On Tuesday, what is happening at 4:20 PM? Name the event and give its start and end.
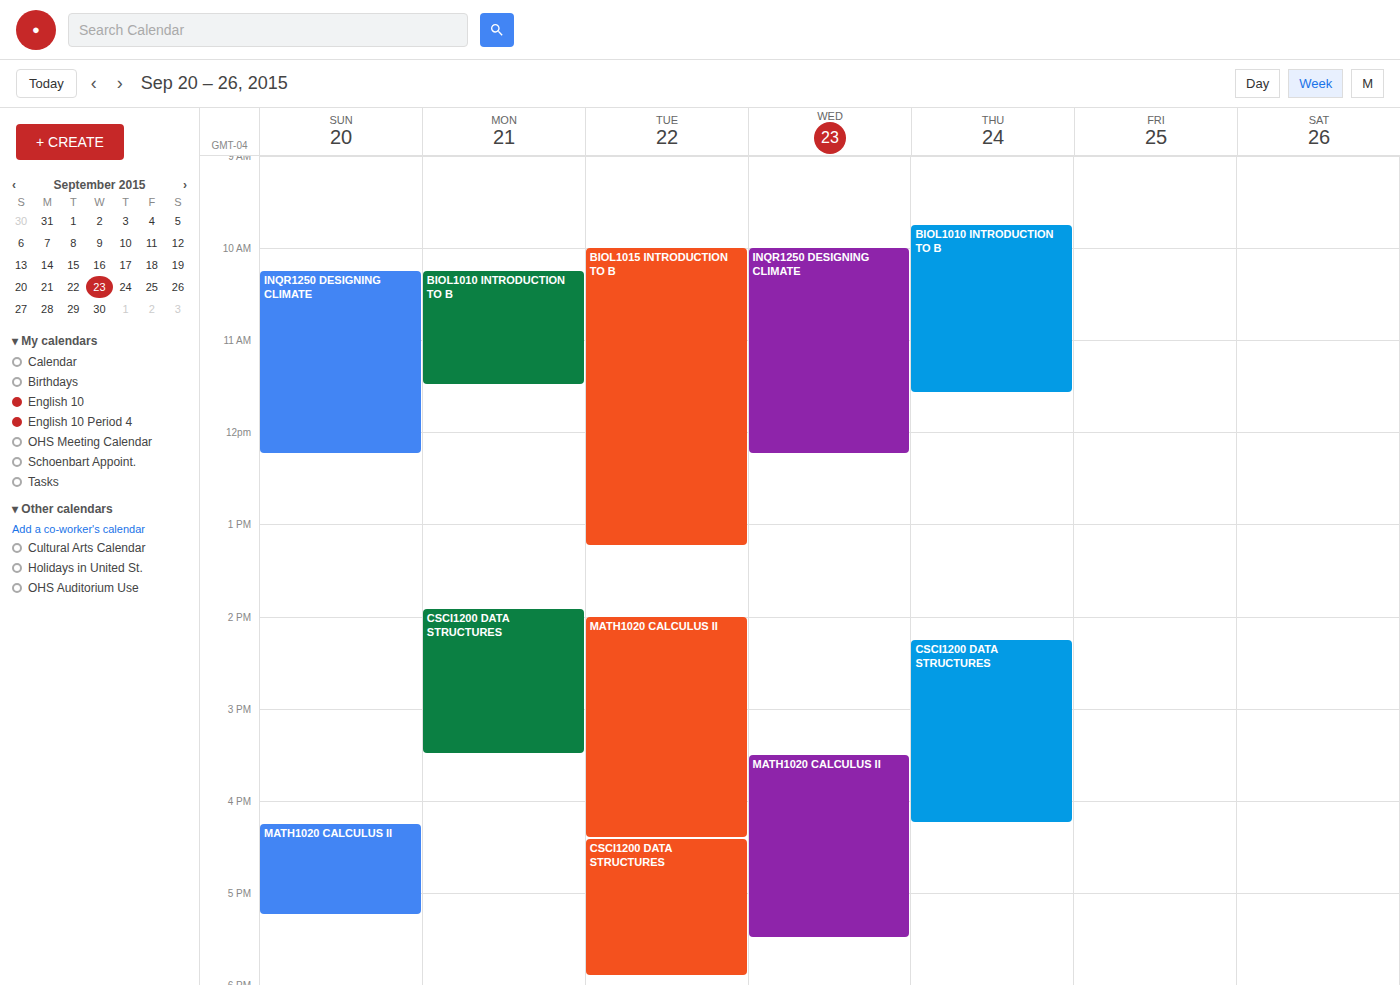
"MATH1020 CALCULUS II", 2:00 PM to 4:25 PM